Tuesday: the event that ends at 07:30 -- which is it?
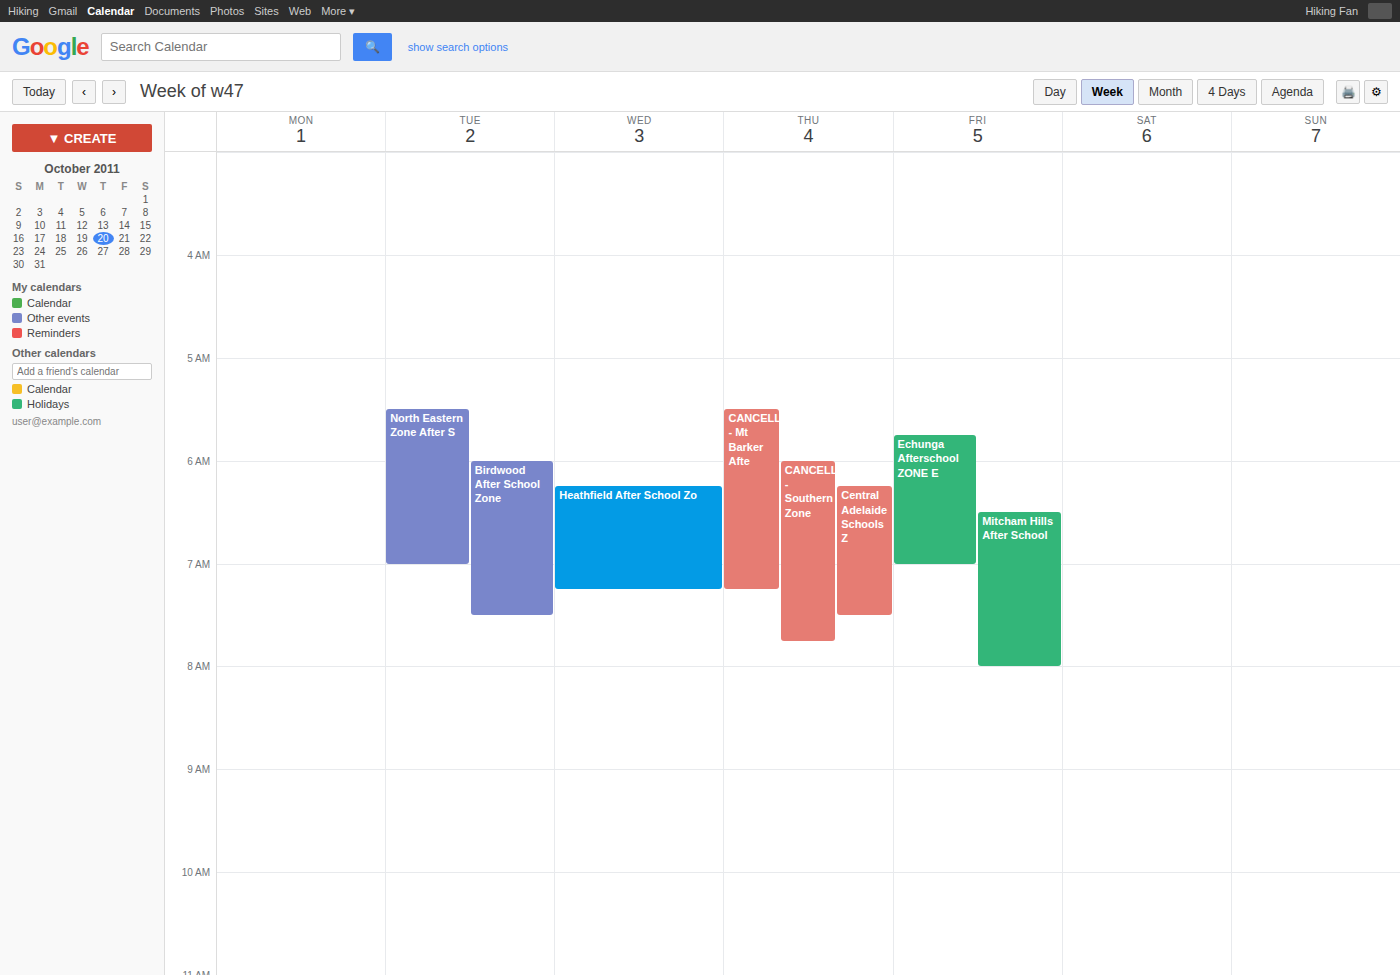
"Birdwood After School Zone"